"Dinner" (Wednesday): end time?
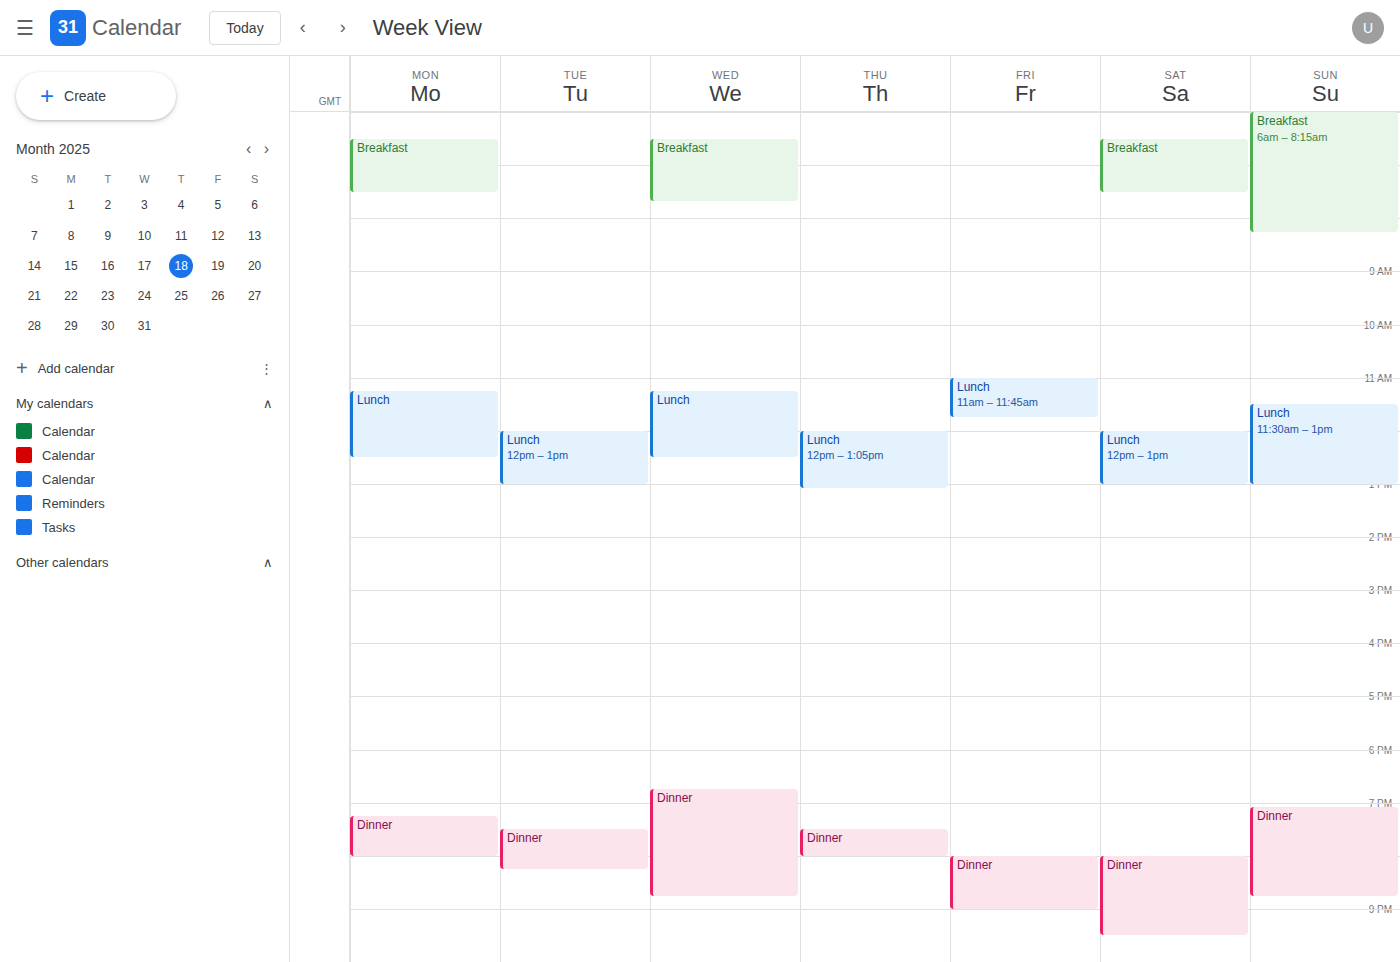
8:45 PM